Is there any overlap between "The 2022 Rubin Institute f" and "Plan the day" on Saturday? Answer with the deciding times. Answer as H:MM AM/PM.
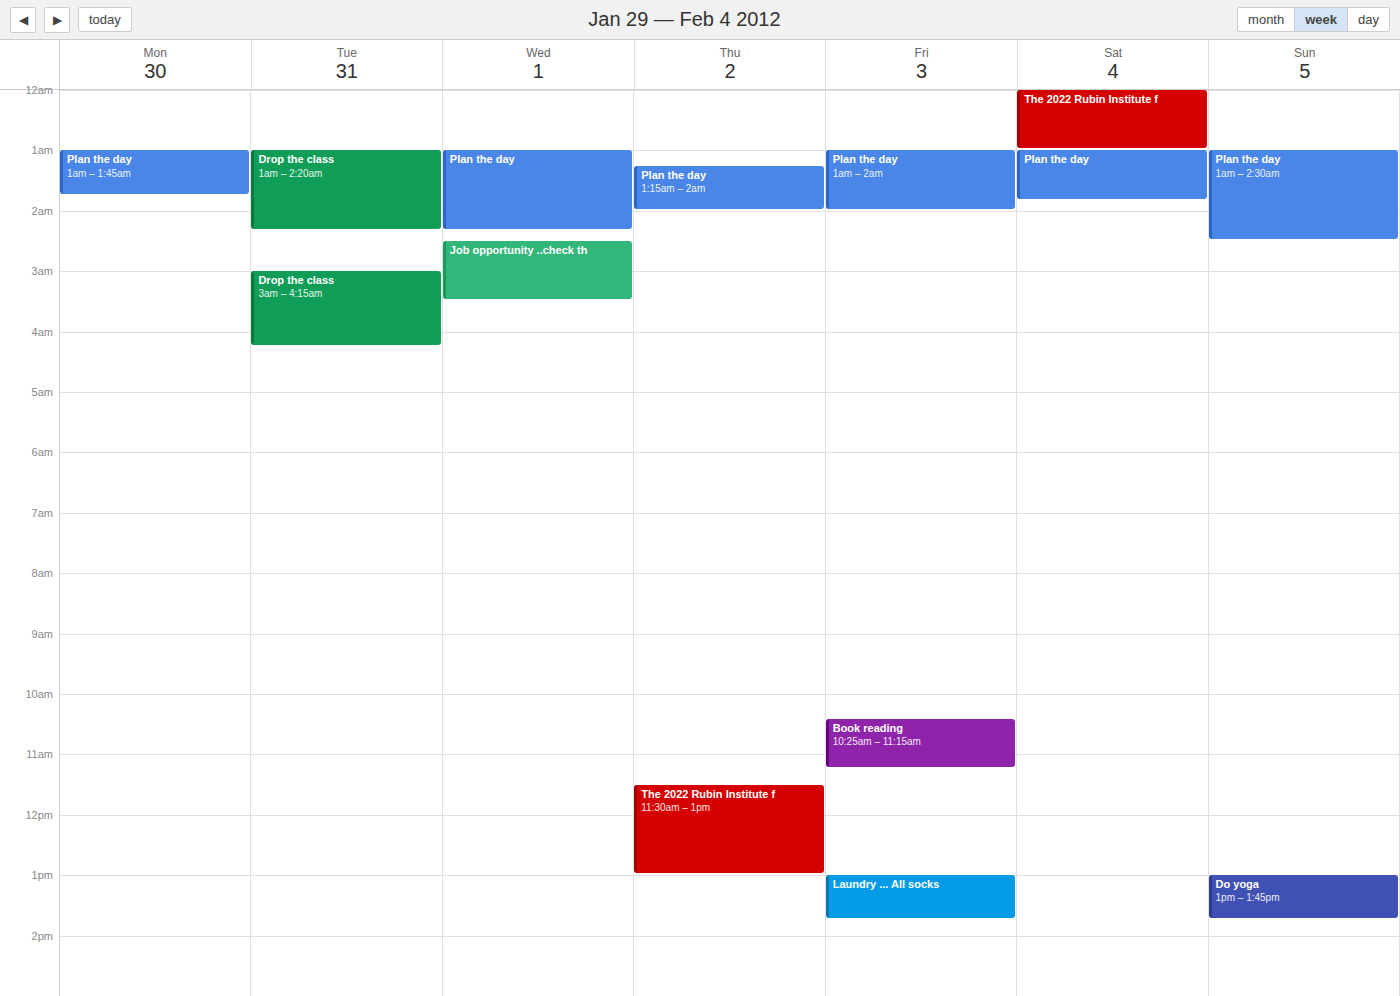
"The 2022 Rubin Institute f" ends at 1:00 AM, exactly when "Plan the day" starts -- they touch but do not overlap.